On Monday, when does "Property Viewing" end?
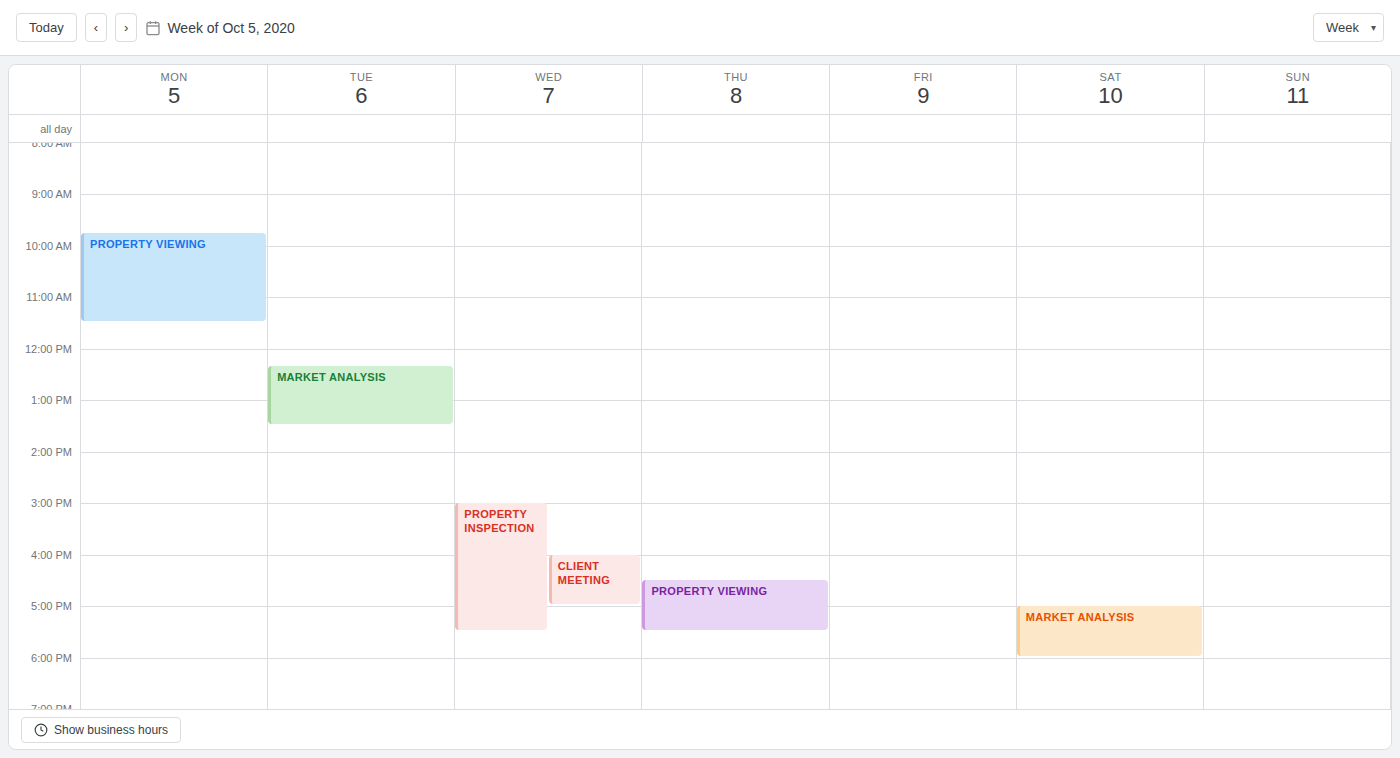
11:30 AM